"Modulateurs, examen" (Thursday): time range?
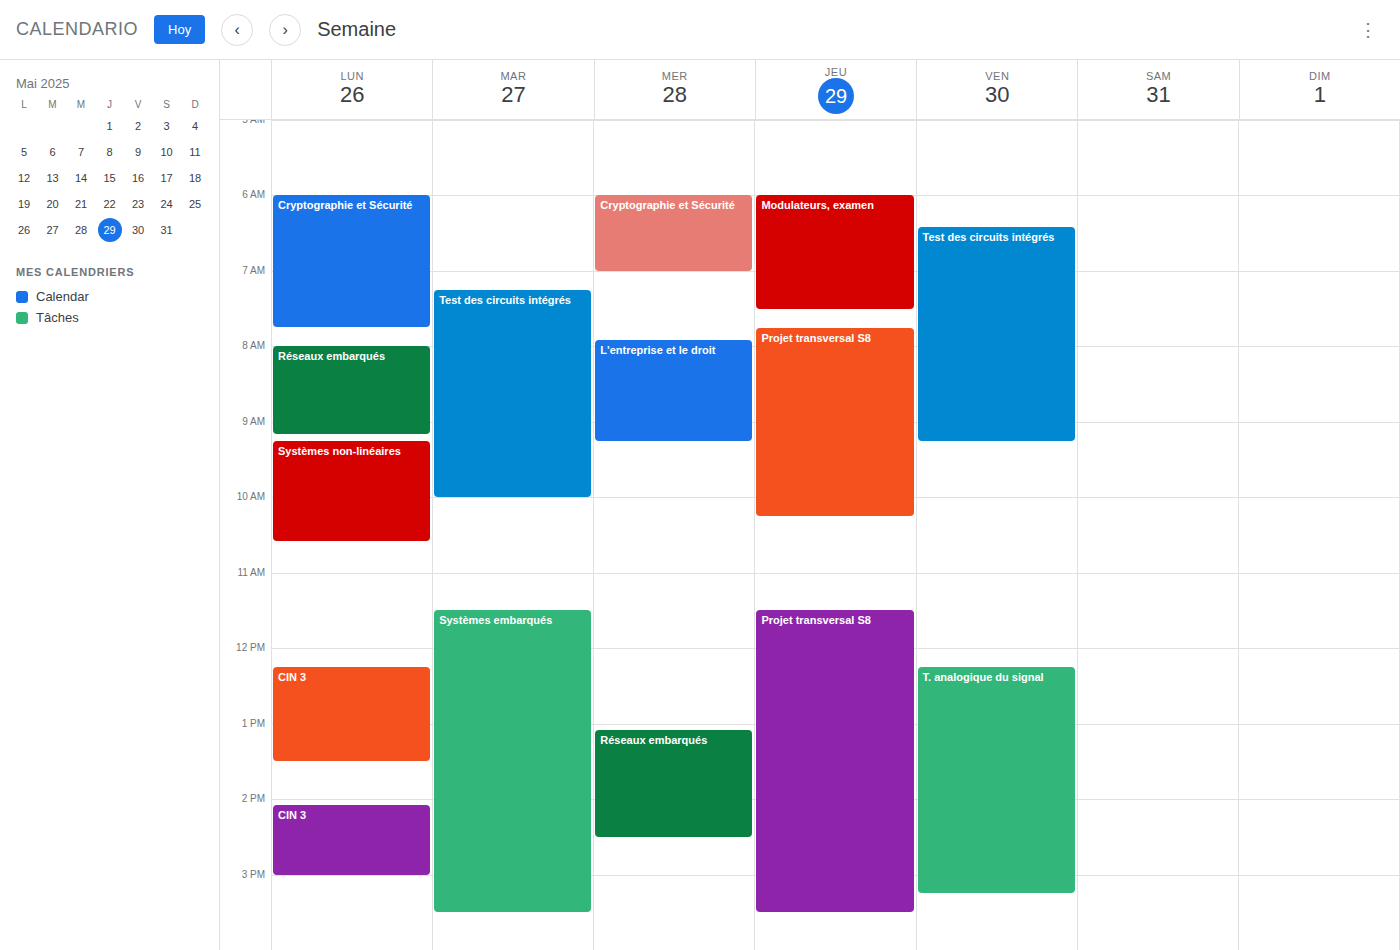
6:00 AM to 7:30 AM